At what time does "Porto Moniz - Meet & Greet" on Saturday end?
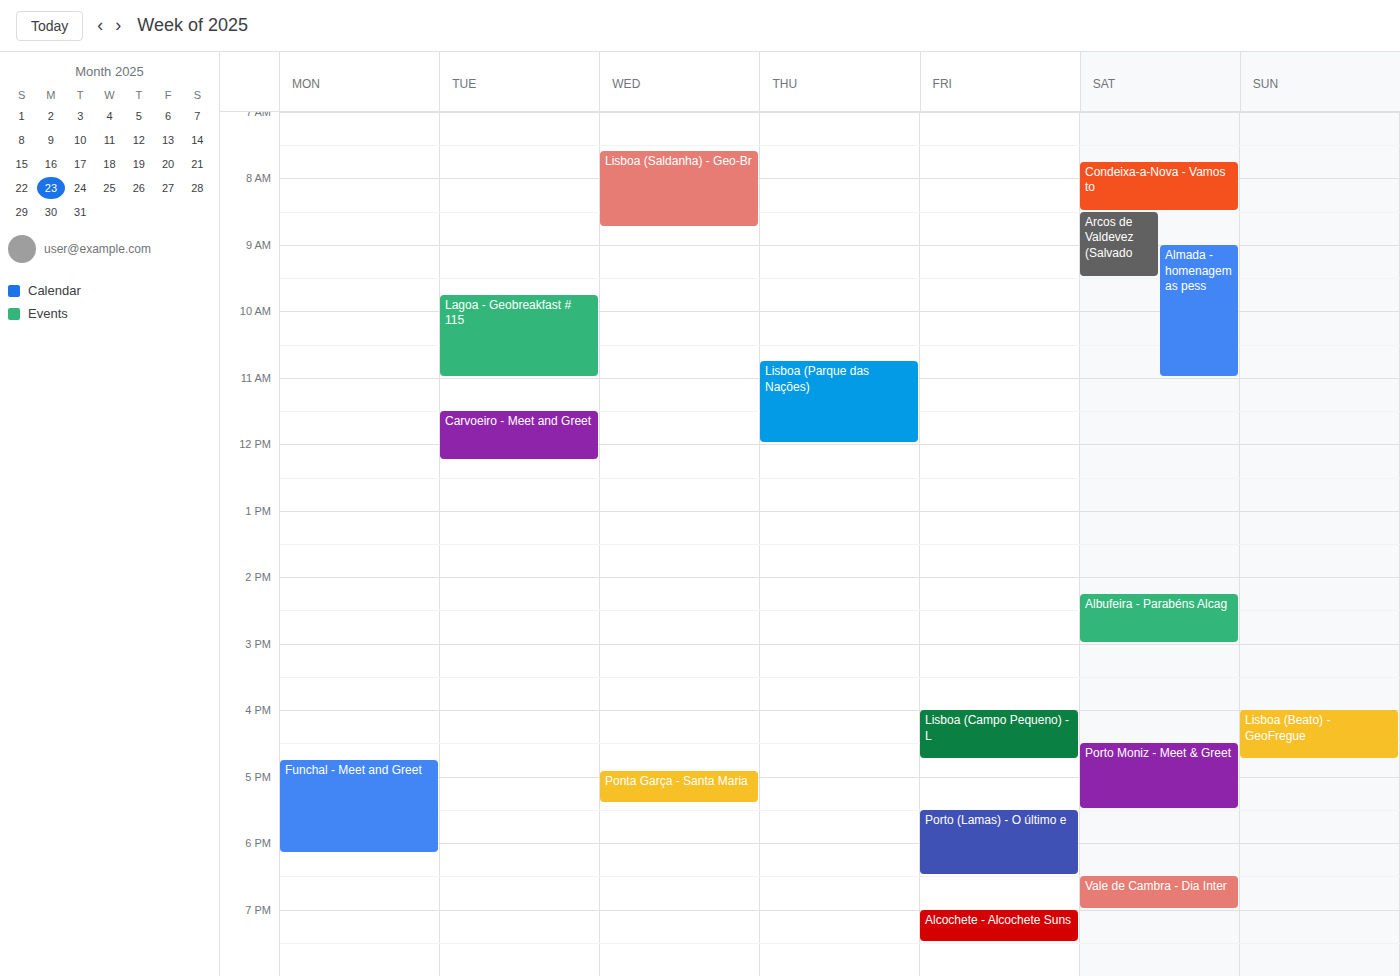
5:30 PM